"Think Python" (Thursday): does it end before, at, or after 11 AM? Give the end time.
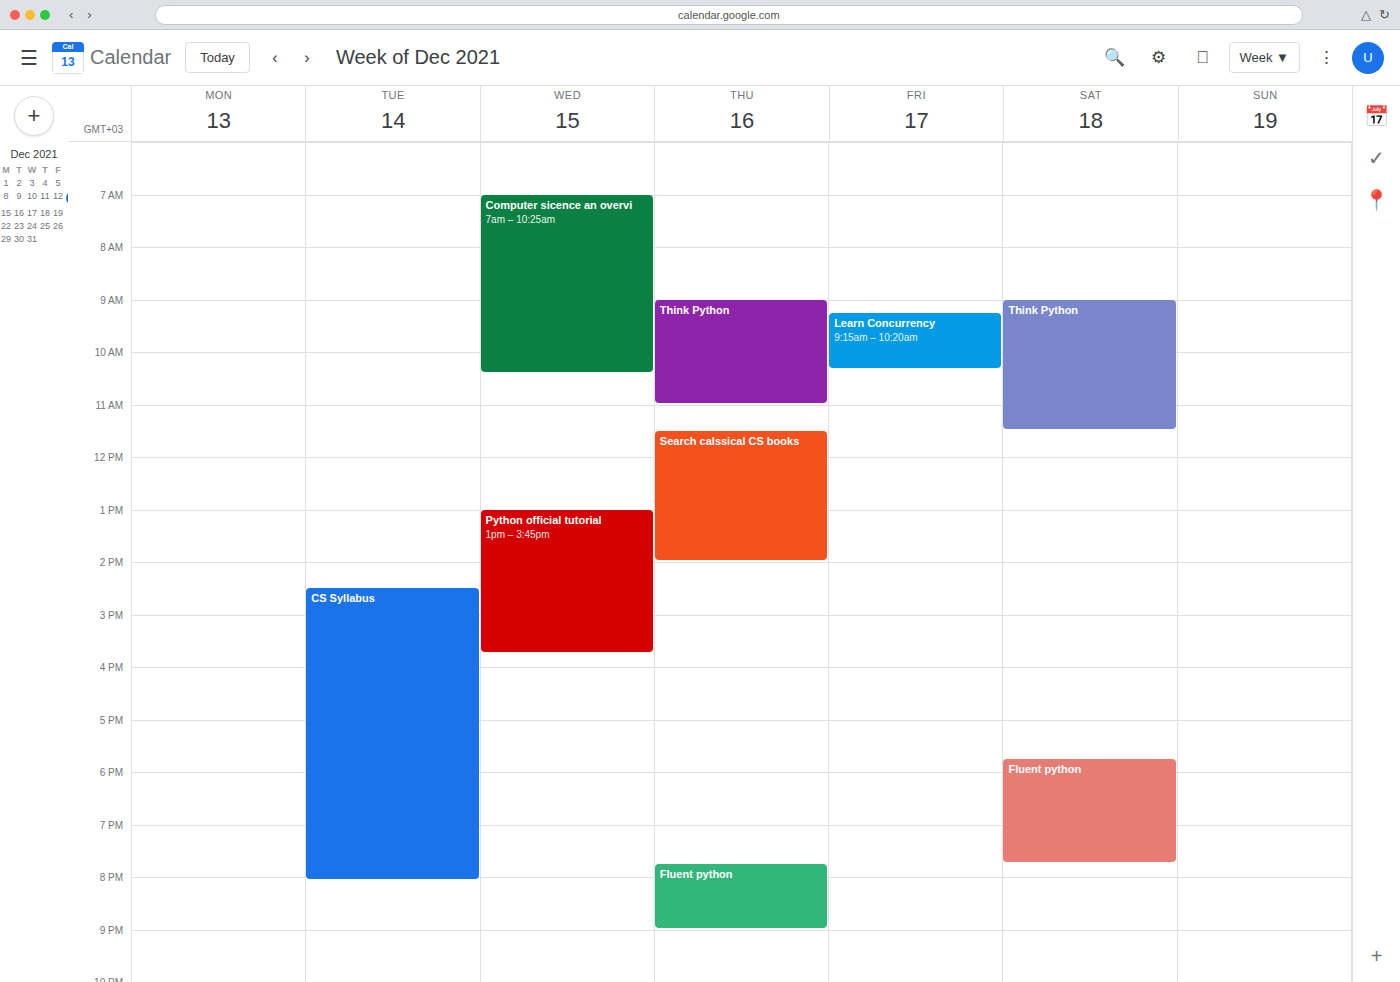
11:00 AM -- exactly at 11 AM, on the 11 AM line.